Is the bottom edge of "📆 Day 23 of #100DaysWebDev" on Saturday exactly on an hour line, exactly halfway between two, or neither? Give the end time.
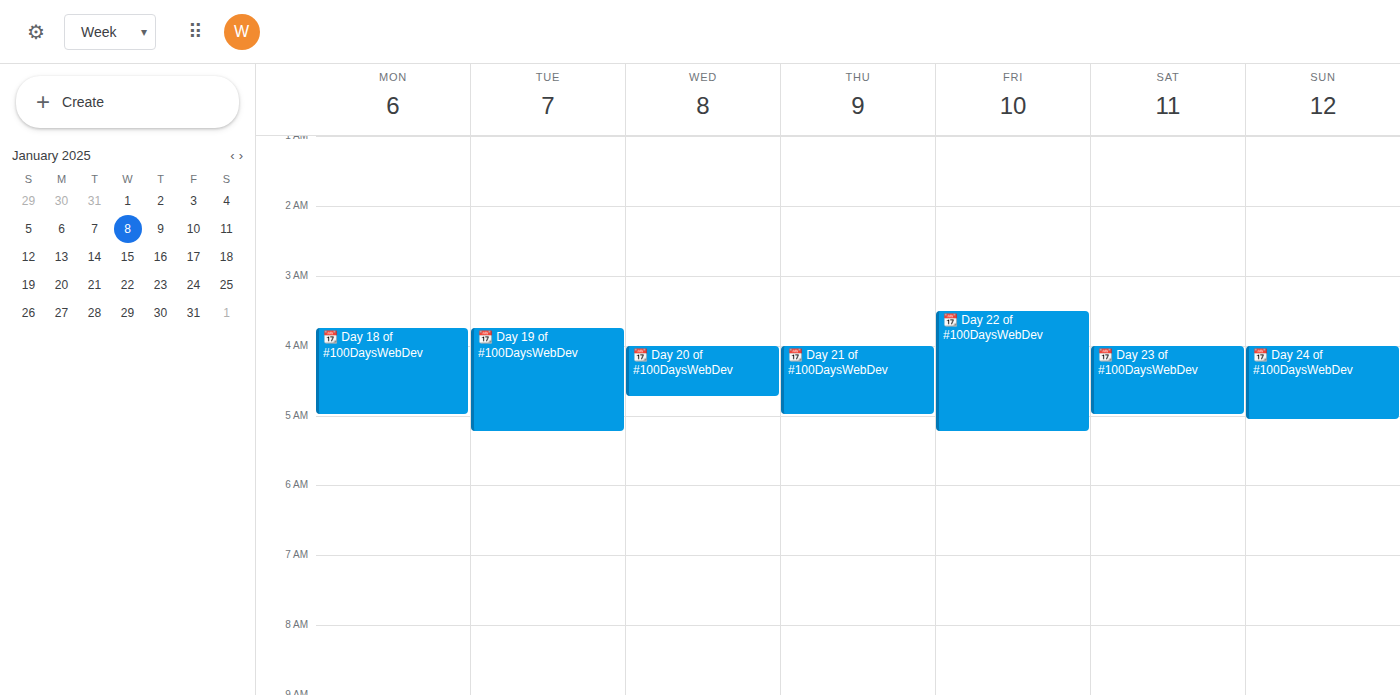
05:00 -- exactly on the 05:00 line.